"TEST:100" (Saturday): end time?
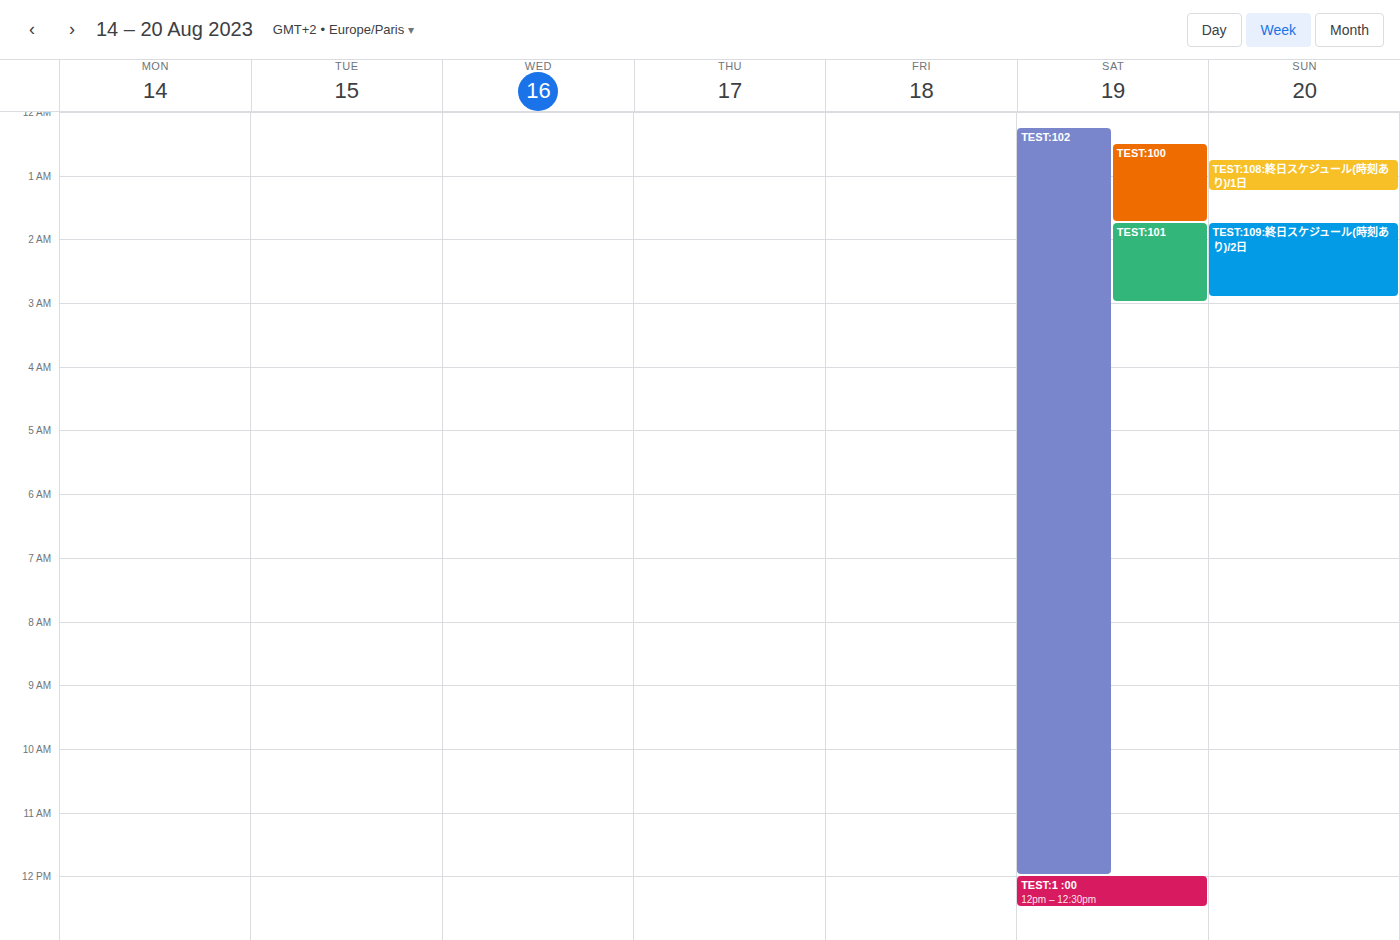
1:45 AM